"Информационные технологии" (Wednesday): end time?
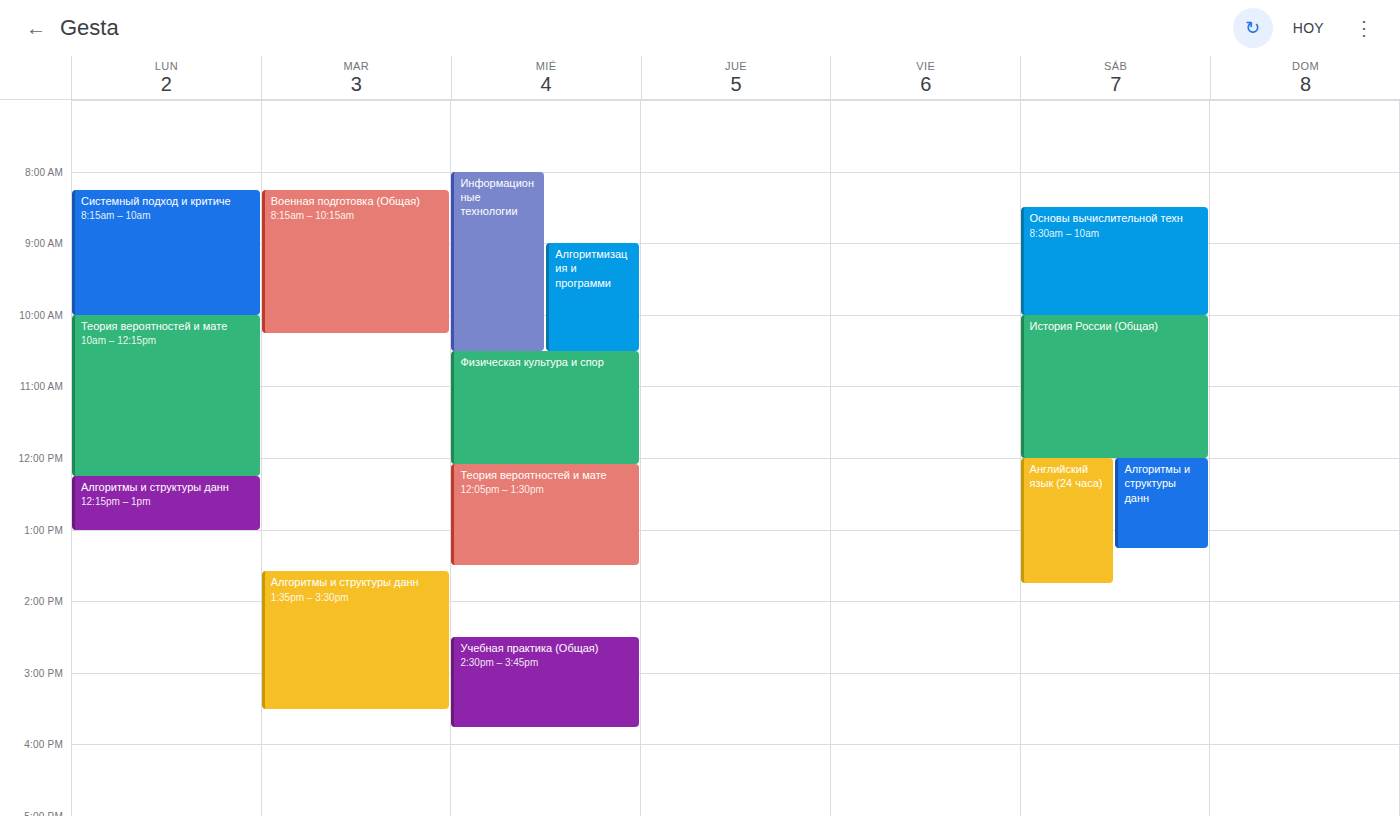
10:30 AM